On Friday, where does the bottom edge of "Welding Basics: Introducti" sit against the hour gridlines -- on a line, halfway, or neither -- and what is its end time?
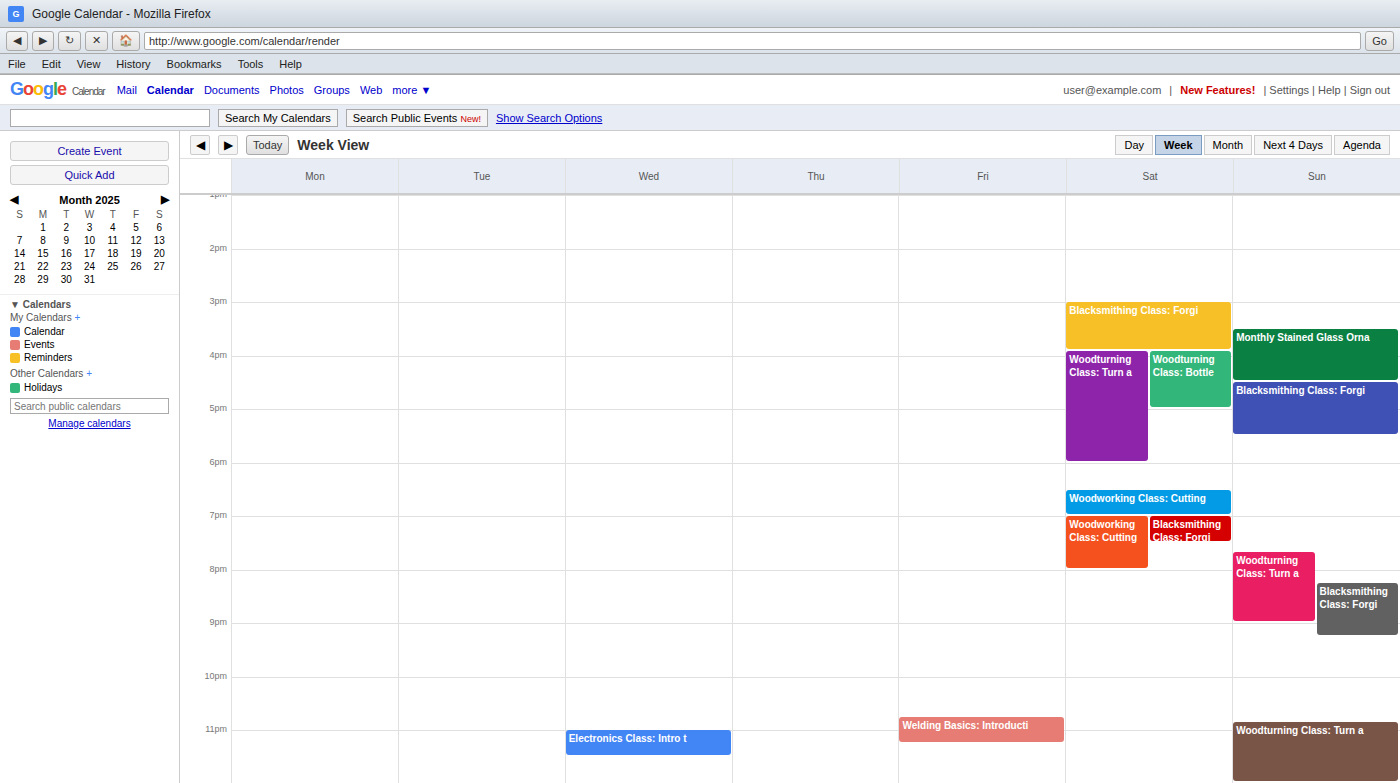
11:15 PM -- neither: a quarter of the way from the 11 PM line to the 12 AM line.